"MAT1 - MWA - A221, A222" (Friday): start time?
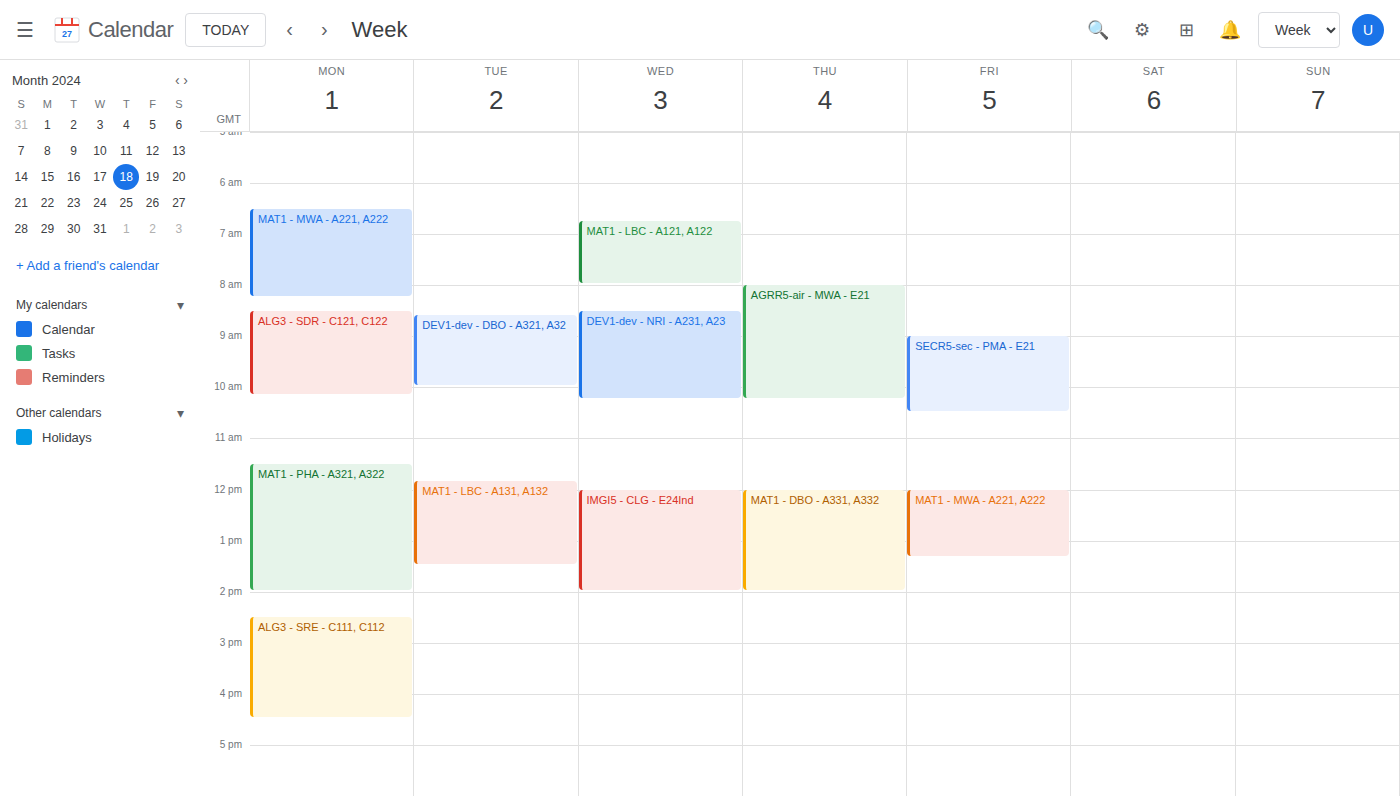
12:00 PM